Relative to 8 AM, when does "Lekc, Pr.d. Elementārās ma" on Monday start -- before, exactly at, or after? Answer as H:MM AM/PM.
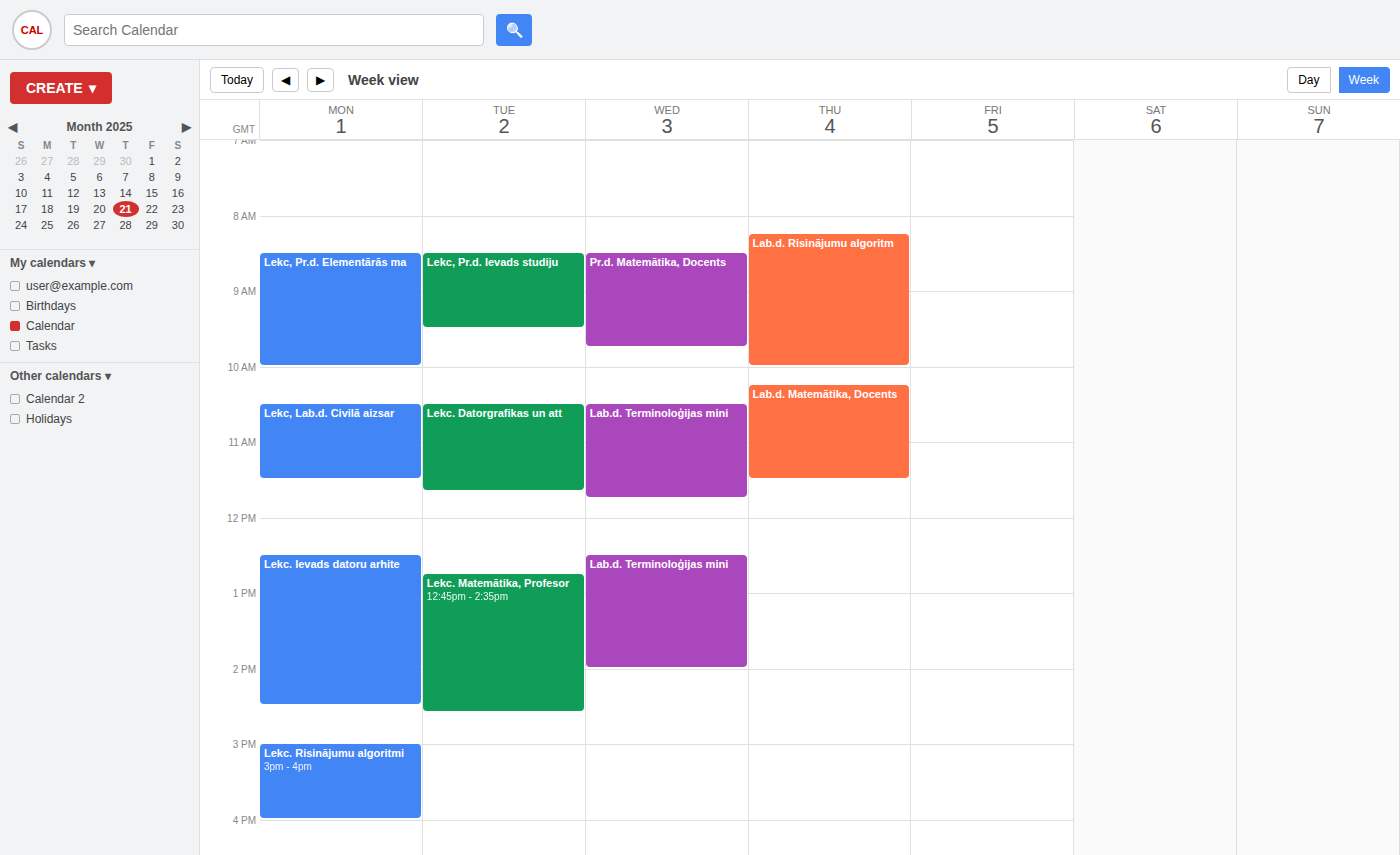
8:30 AM -- after 8 AM, 30 minutes below the 8 AM line.